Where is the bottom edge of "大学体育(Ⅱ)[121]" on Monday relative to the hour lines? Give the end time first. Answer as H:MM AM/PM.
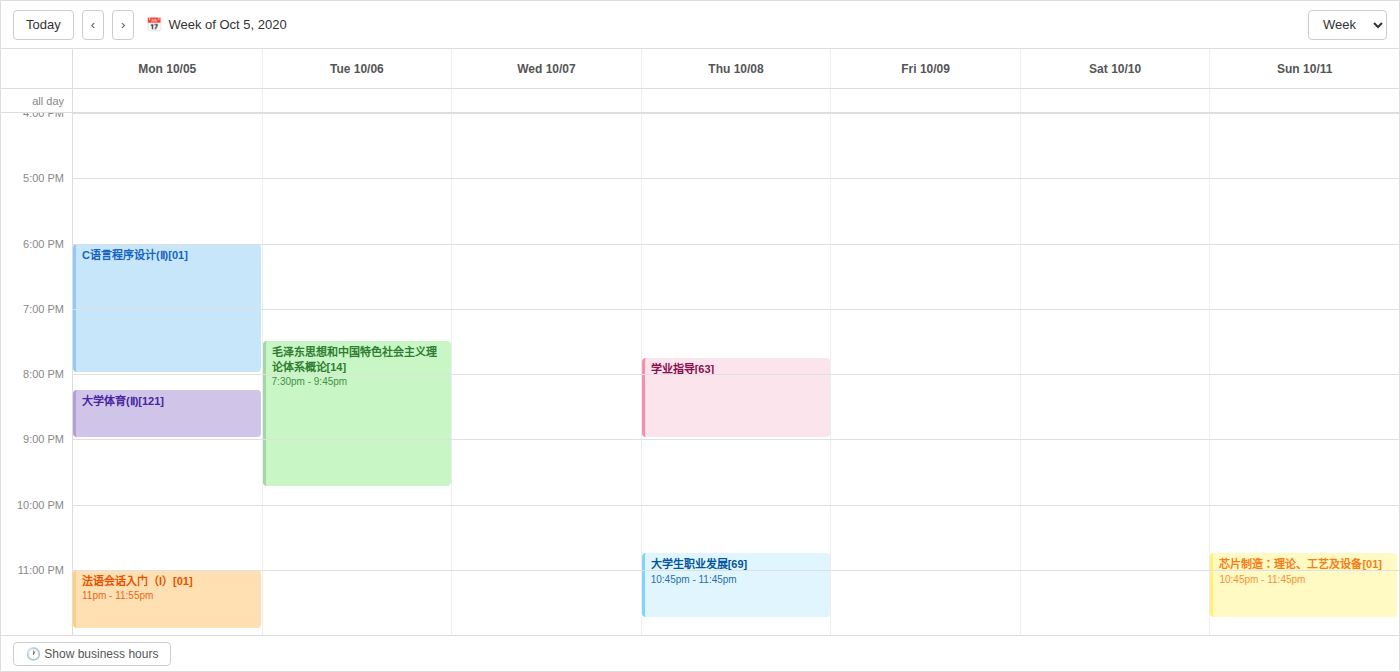
9:00 PM -- exactly on the 9 PM line.